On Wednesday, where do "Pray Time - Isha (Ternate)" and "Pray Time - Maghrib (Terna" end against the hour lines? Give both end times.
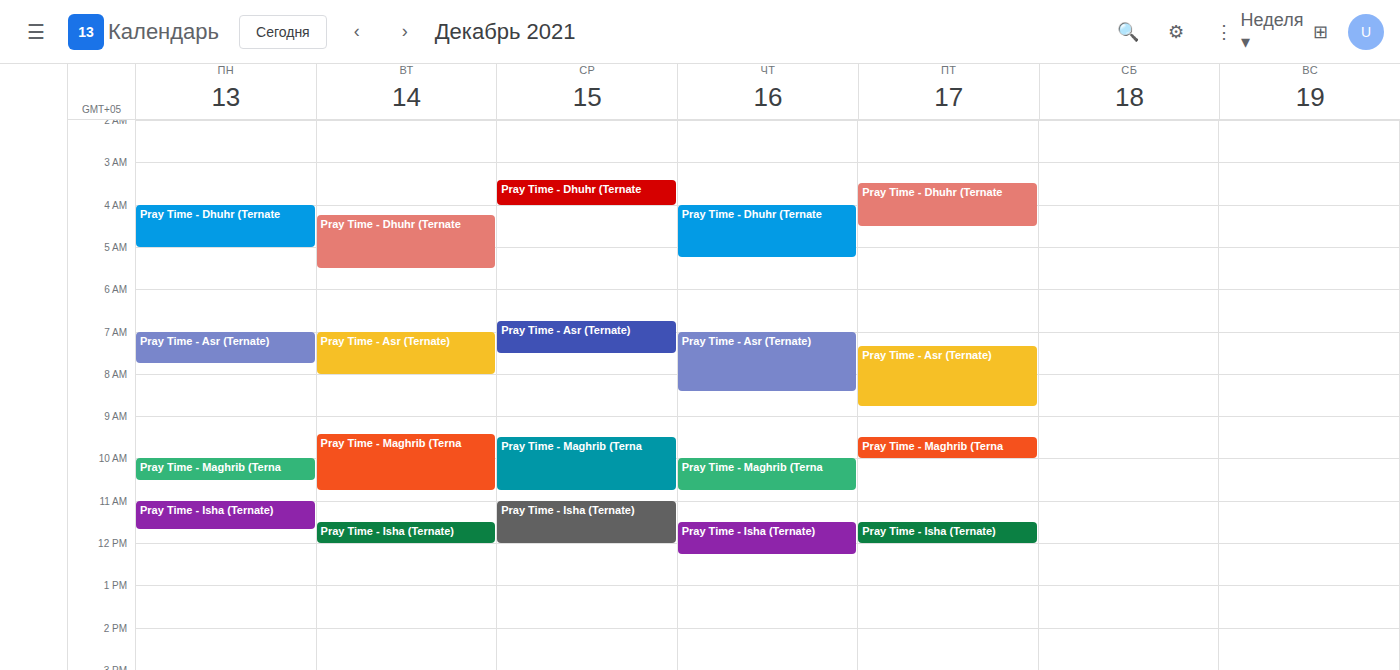
"Pray Time - Isha (Ternate)": 12:00 PM, exactly on the 12 PM line. "Pray Time - Maghrib (Terna": 10:45 AM, neither: three quarters of the way from the 10 AM line to the 11 AM line.